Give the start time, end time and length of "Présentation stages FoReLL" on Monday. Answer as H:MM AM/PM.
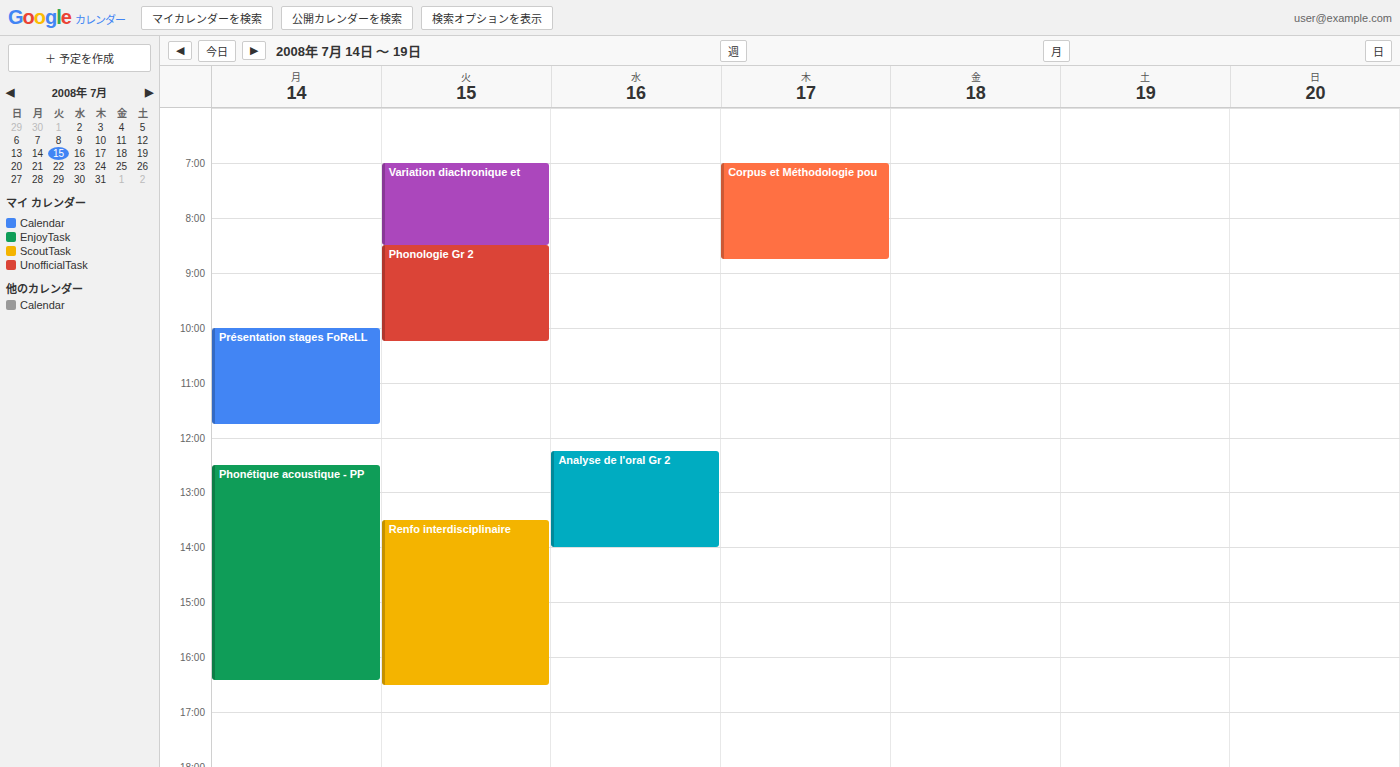
10:00 AM to 11:45 AM, 1 hour 45 minutes